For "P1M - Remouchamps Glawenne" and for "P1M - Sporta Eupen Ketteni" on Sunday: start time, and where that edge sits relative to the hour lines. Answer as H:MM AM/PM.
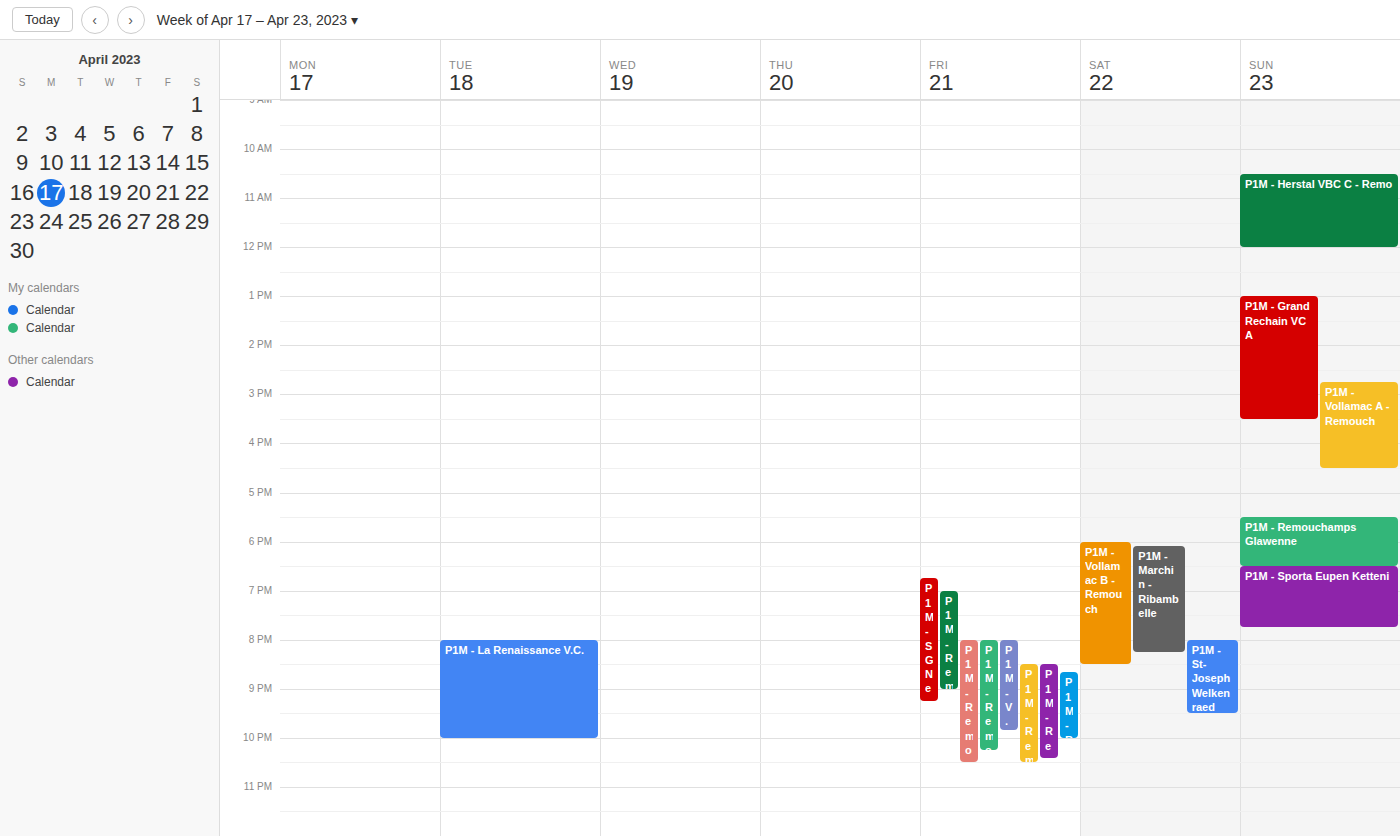
"P1M - Remouchamps Glawenne": 5:30 PM, halfway between the 5 PM and 6 PM lines. "P1M - Sporta Eupen Ketteni": 6:30 PM, halfway between the 6 PM and 7 PM lines.